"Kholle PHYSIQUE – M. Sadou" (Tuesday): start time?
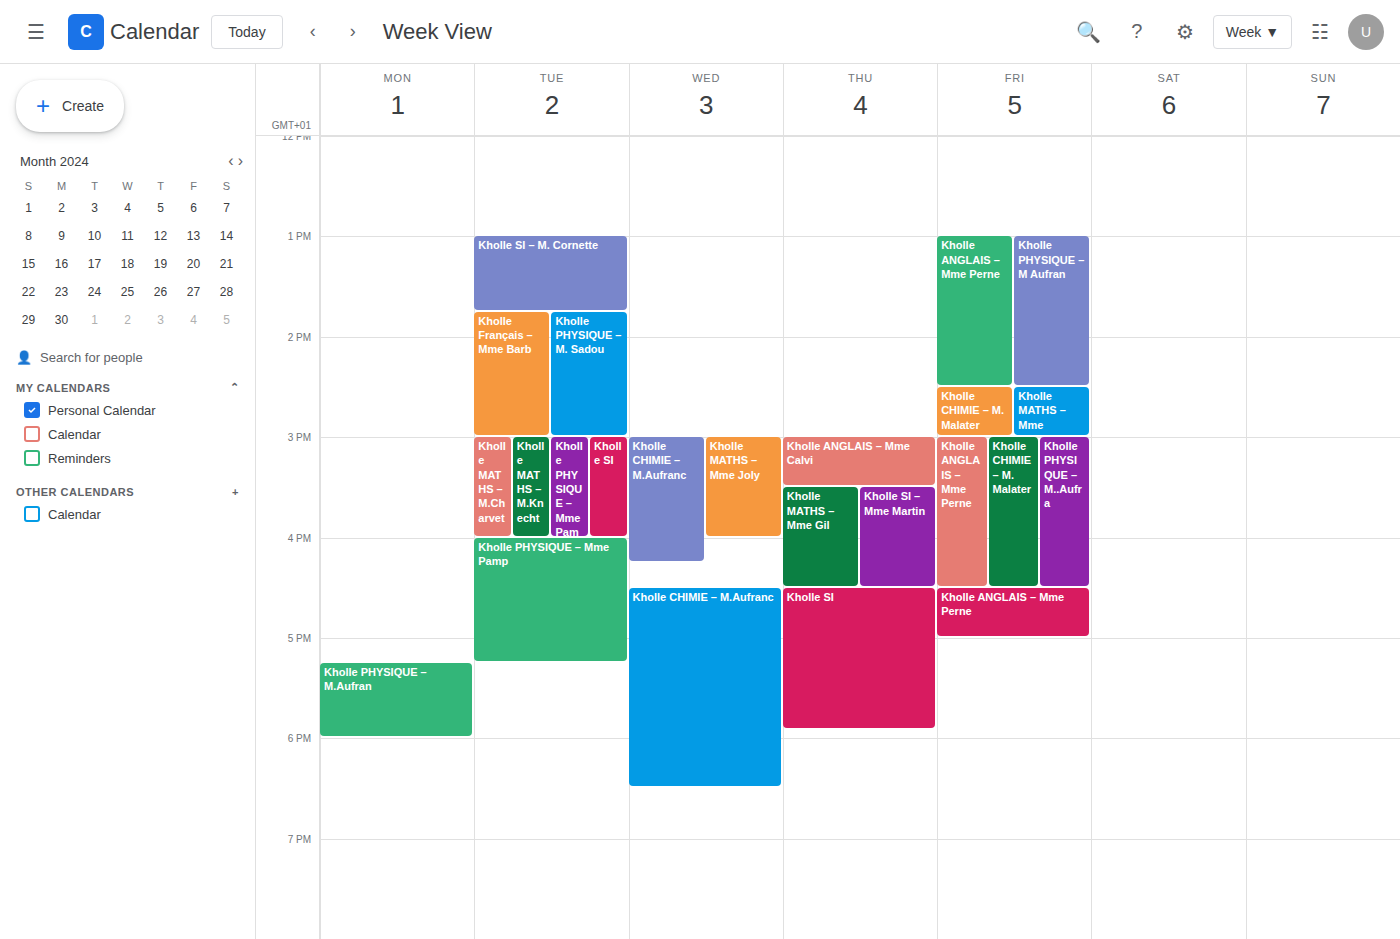
13:45